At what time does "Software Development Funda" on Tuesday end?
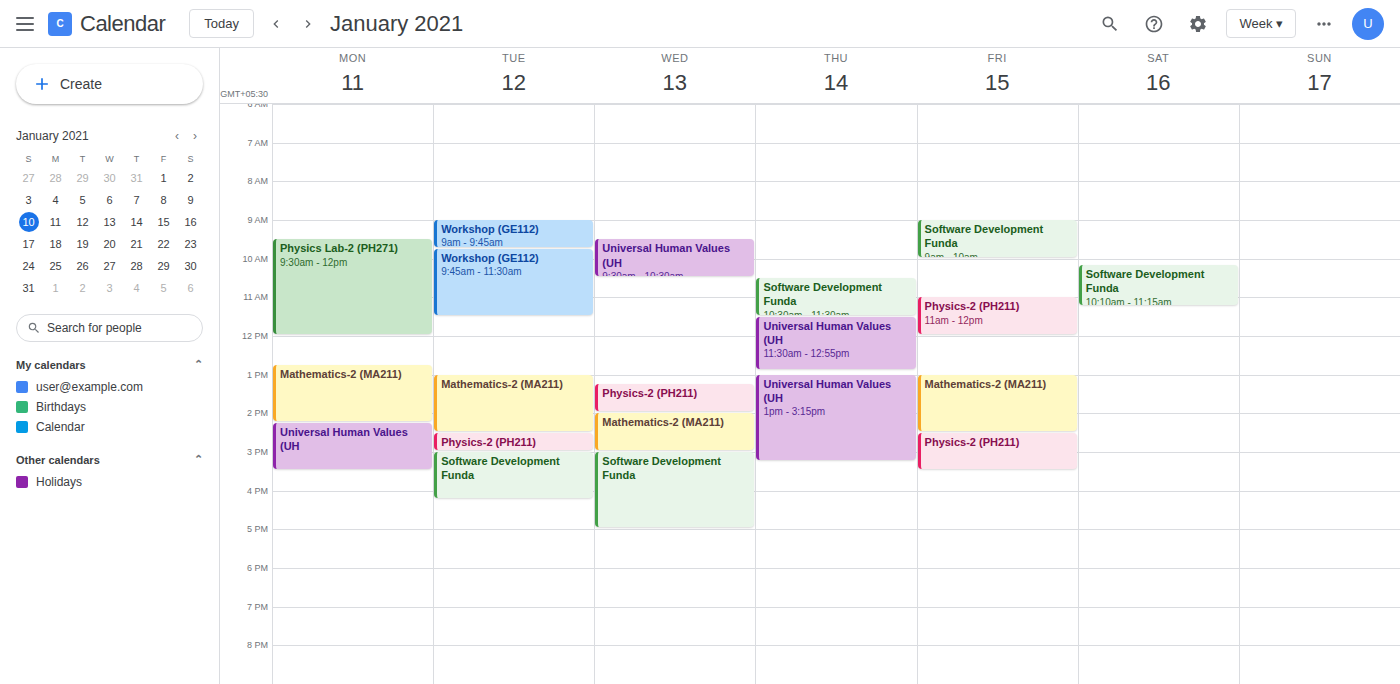
4:15 PM